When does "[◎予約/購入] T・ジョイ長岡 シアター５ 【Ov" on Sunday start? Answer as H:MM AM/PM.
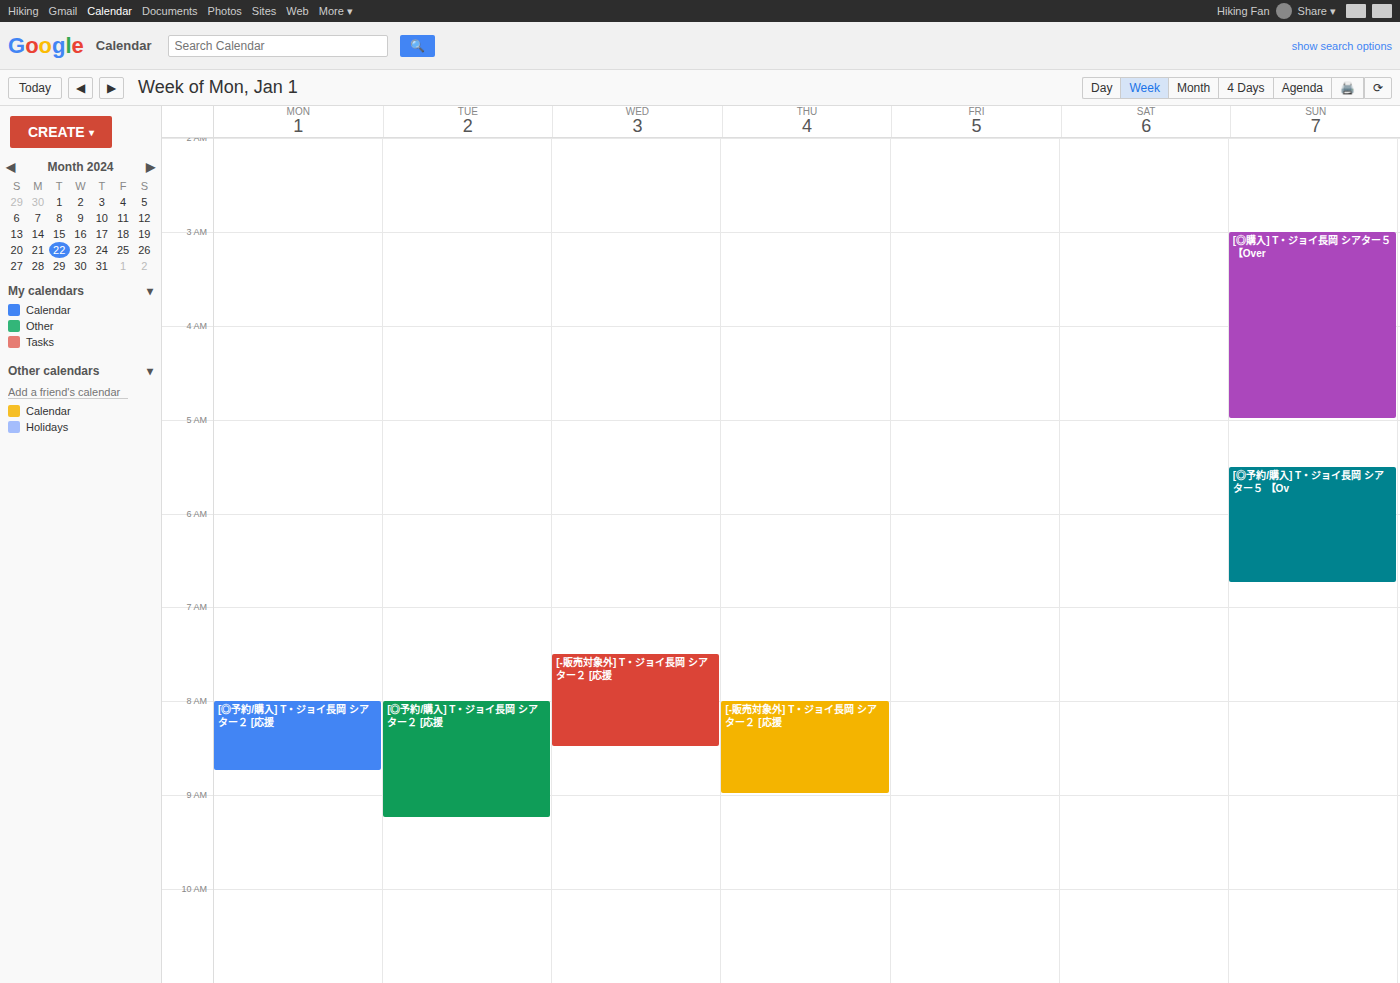
5:30 AM